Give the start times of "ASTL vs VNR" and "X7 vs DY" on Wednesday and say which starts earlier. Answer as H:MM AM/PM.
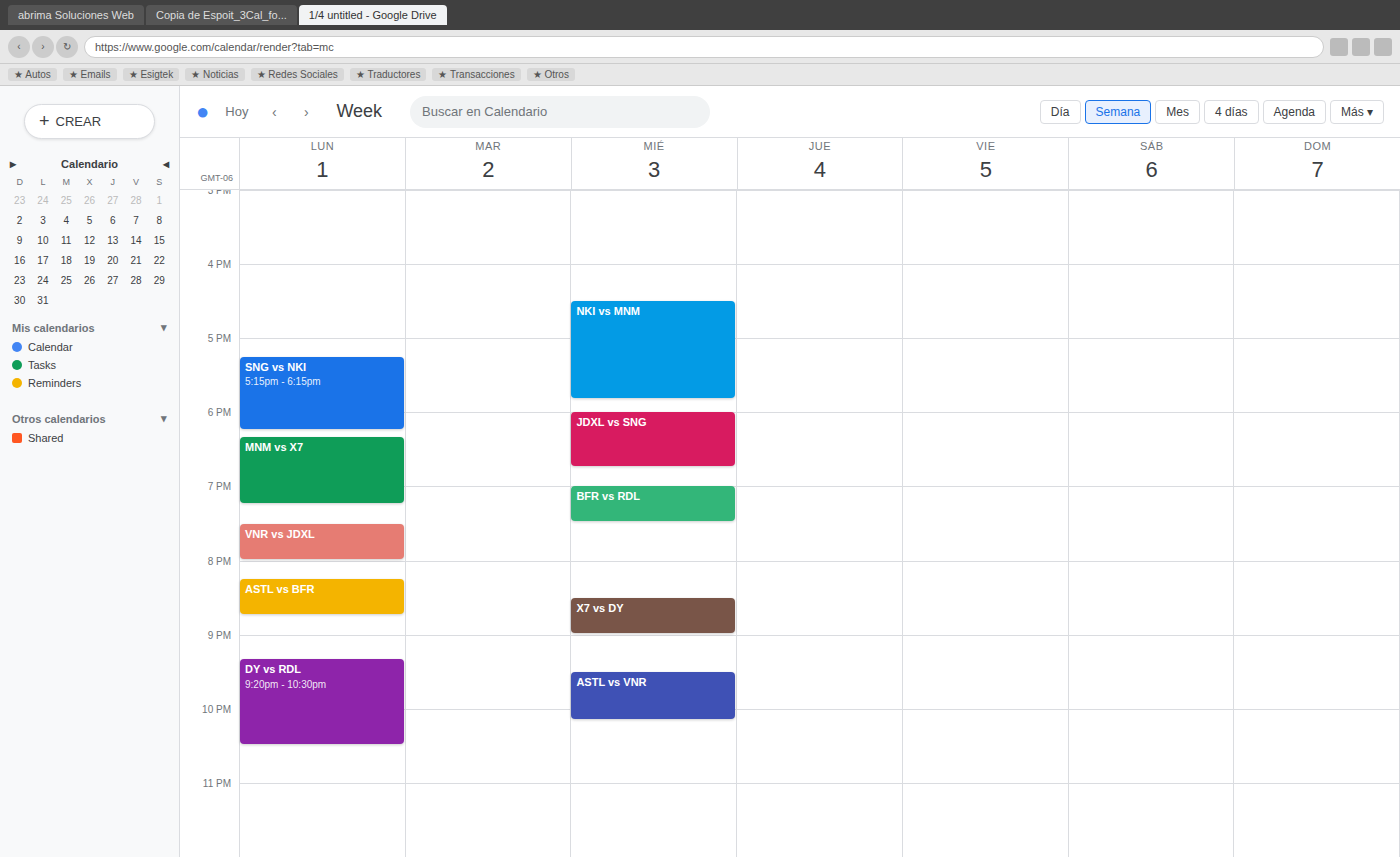
"X7 vs DY" 8:30 PM; "ASTL vs VNR" 9:30 PM.